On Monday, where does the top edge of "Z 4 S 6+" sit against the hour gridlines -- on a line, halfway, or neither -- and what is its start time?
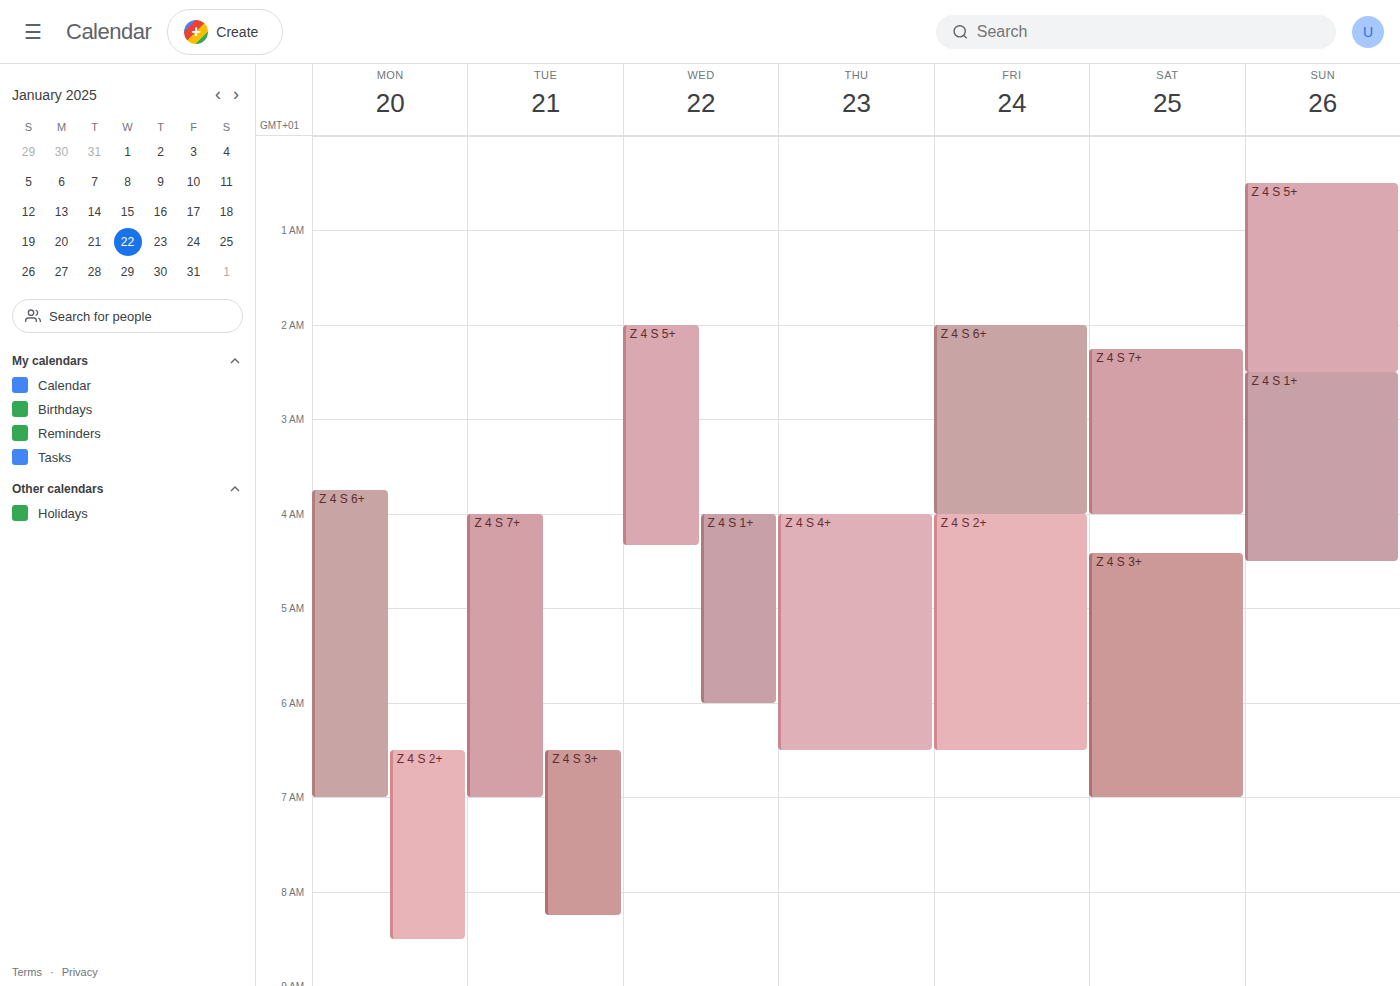
3:45 AM -- neither: three quarters of the way from the 3 AM line to the 4 AM line.